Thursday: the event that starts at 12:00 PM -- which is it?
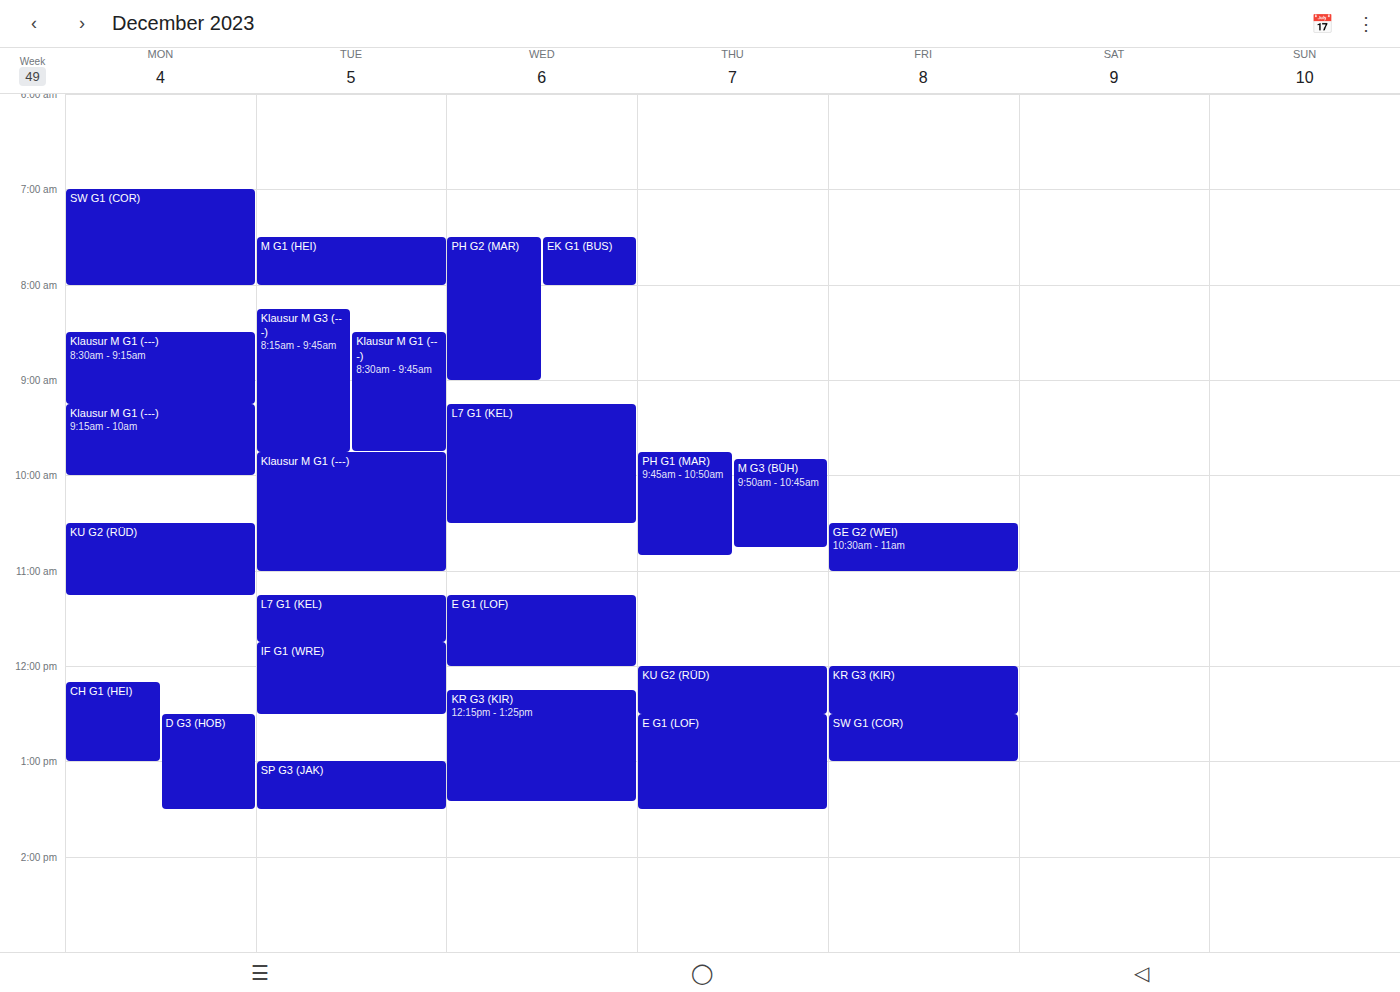
"KU G2 (RÜD)"